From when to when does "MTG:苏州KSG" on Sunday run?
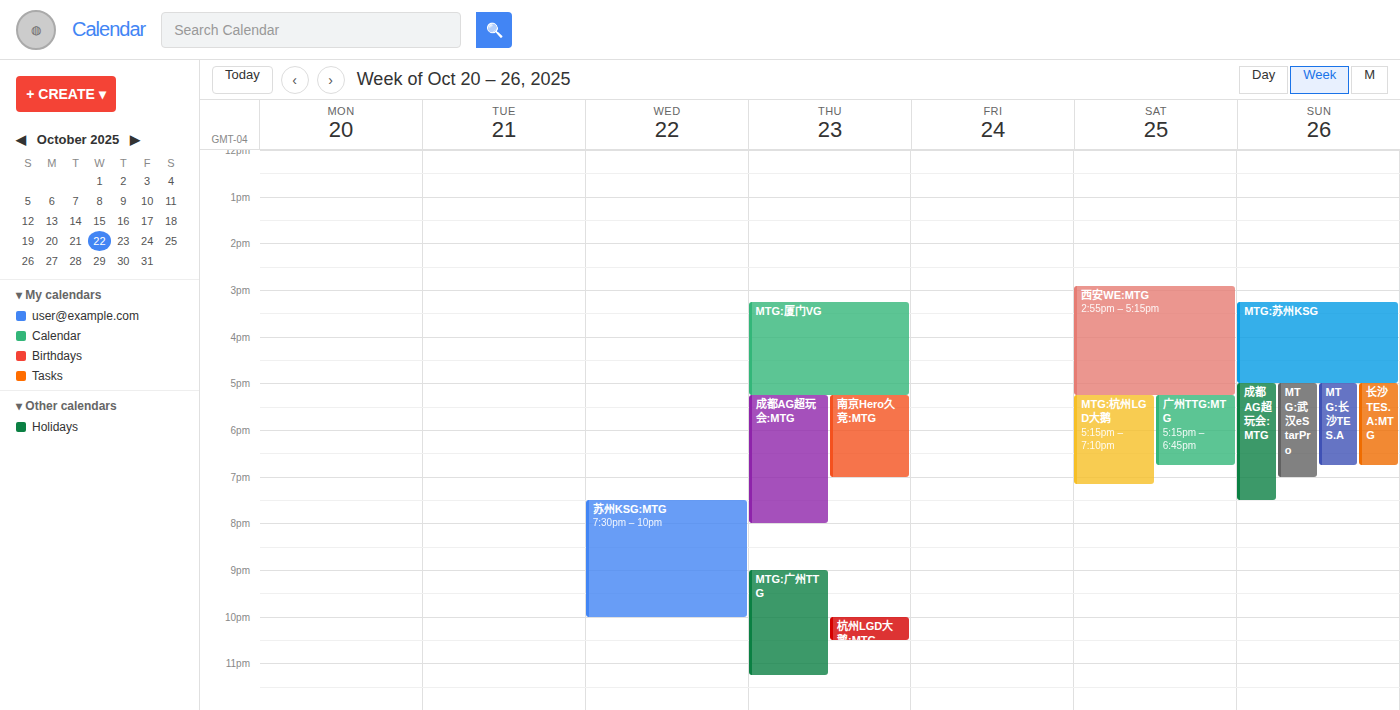
3:15 PM to 5:00 PM